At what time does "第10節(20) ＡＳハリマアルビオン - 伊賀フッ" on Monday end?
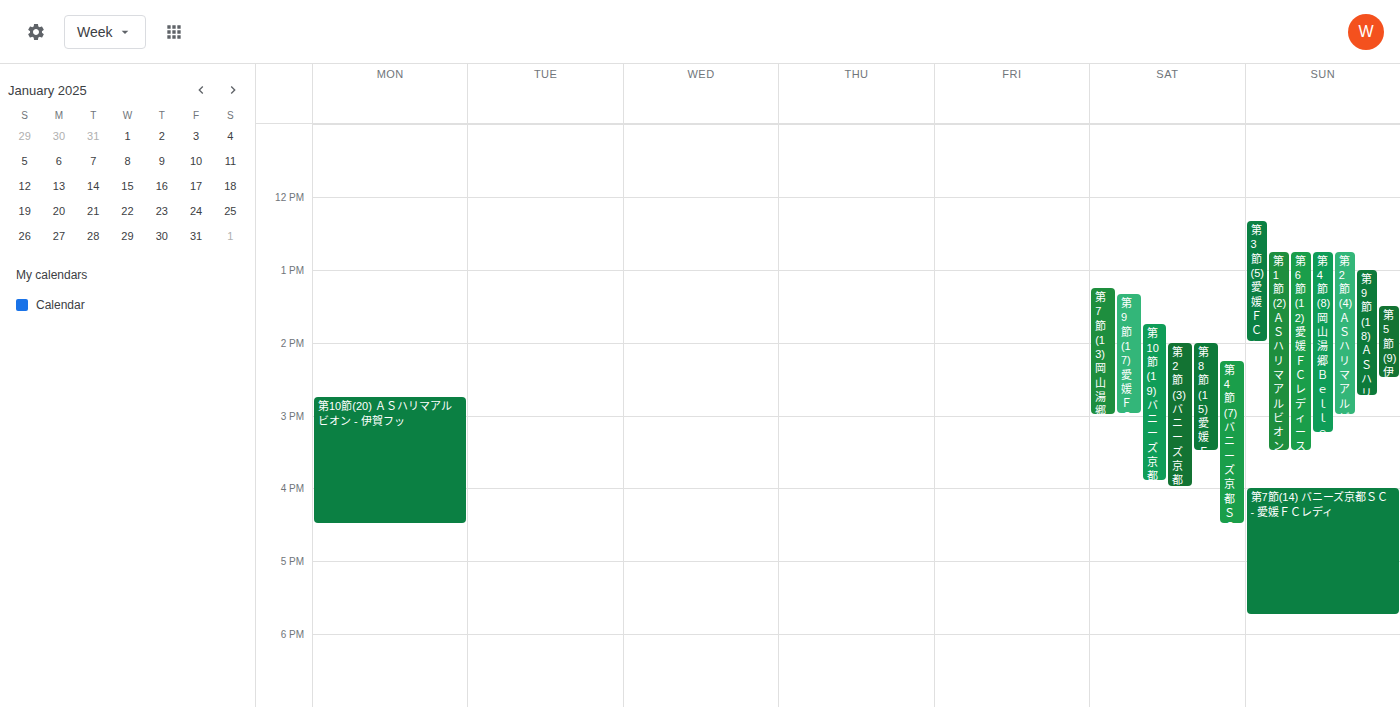
4:30 PM